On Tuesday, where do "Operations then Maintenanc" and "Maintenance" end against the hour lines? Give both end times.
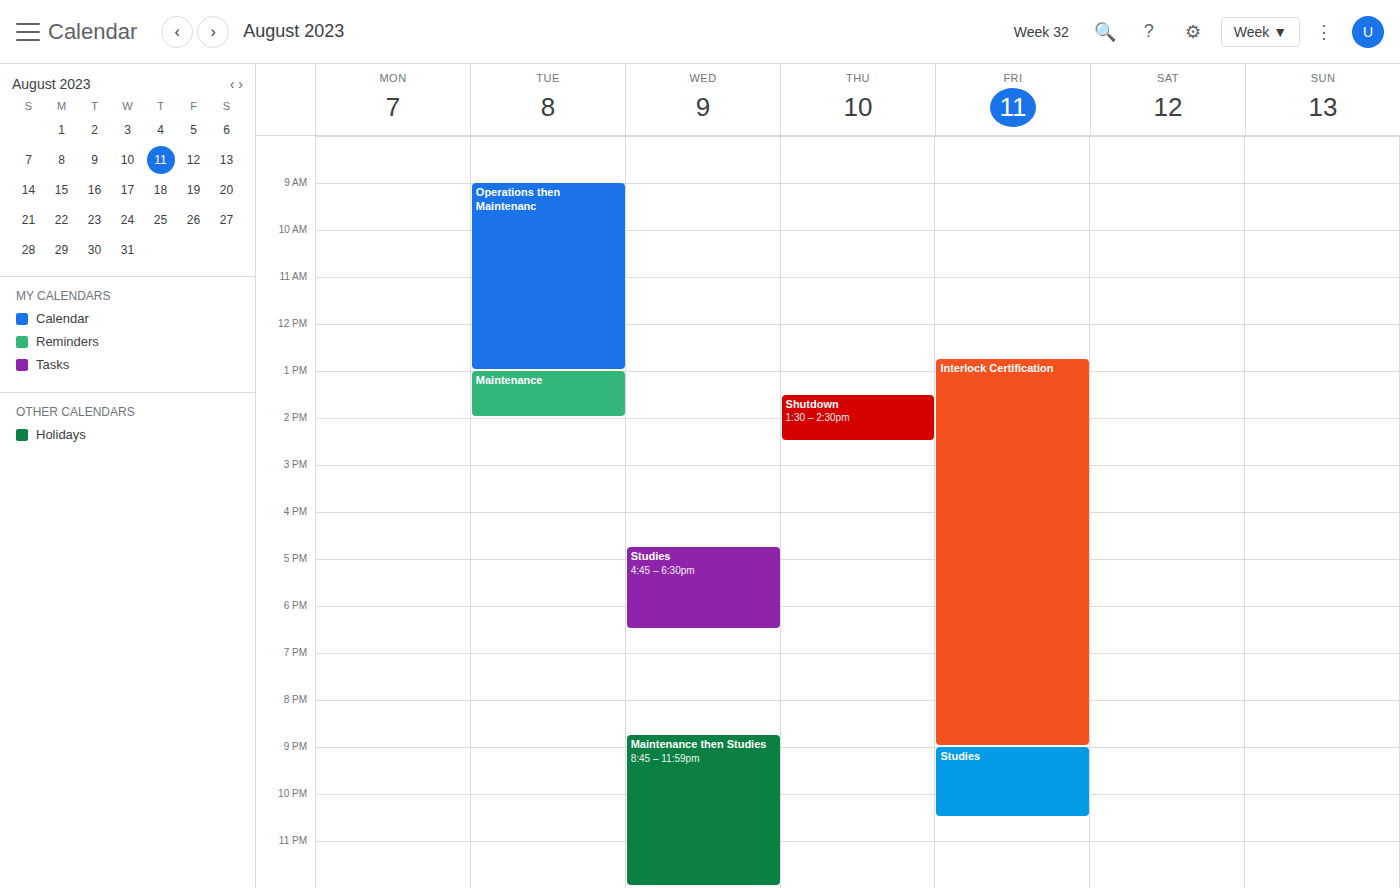
"Operations then Maintenanc": 1:00 PM, exactly on the 1 PM line. "Maintenance": 2:00 PM, exactly on the 2 PM line.